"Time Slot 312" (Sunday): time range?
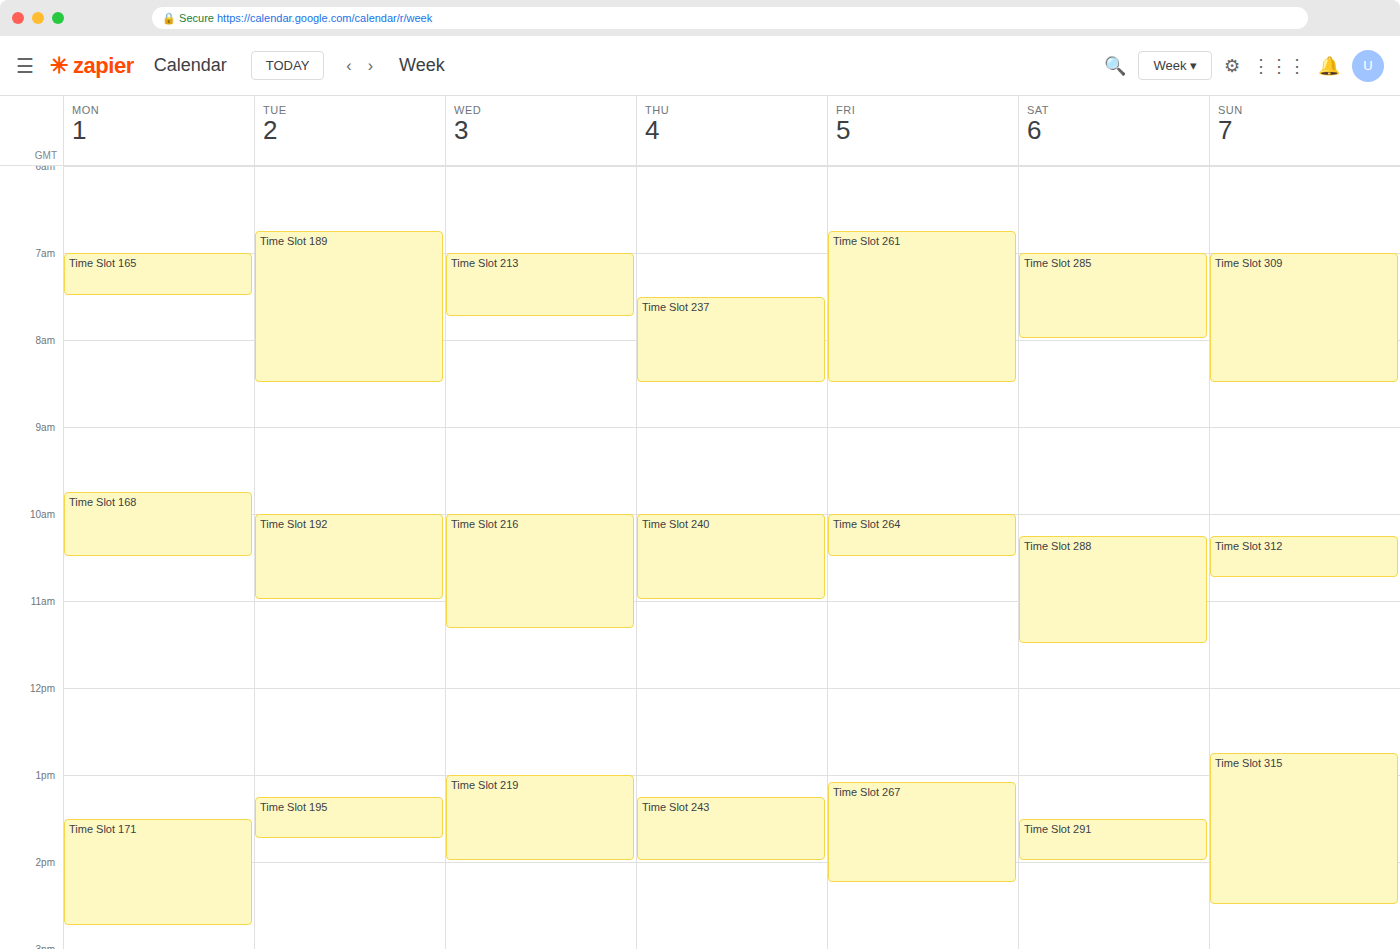
10:15 AM to 10:45 AM